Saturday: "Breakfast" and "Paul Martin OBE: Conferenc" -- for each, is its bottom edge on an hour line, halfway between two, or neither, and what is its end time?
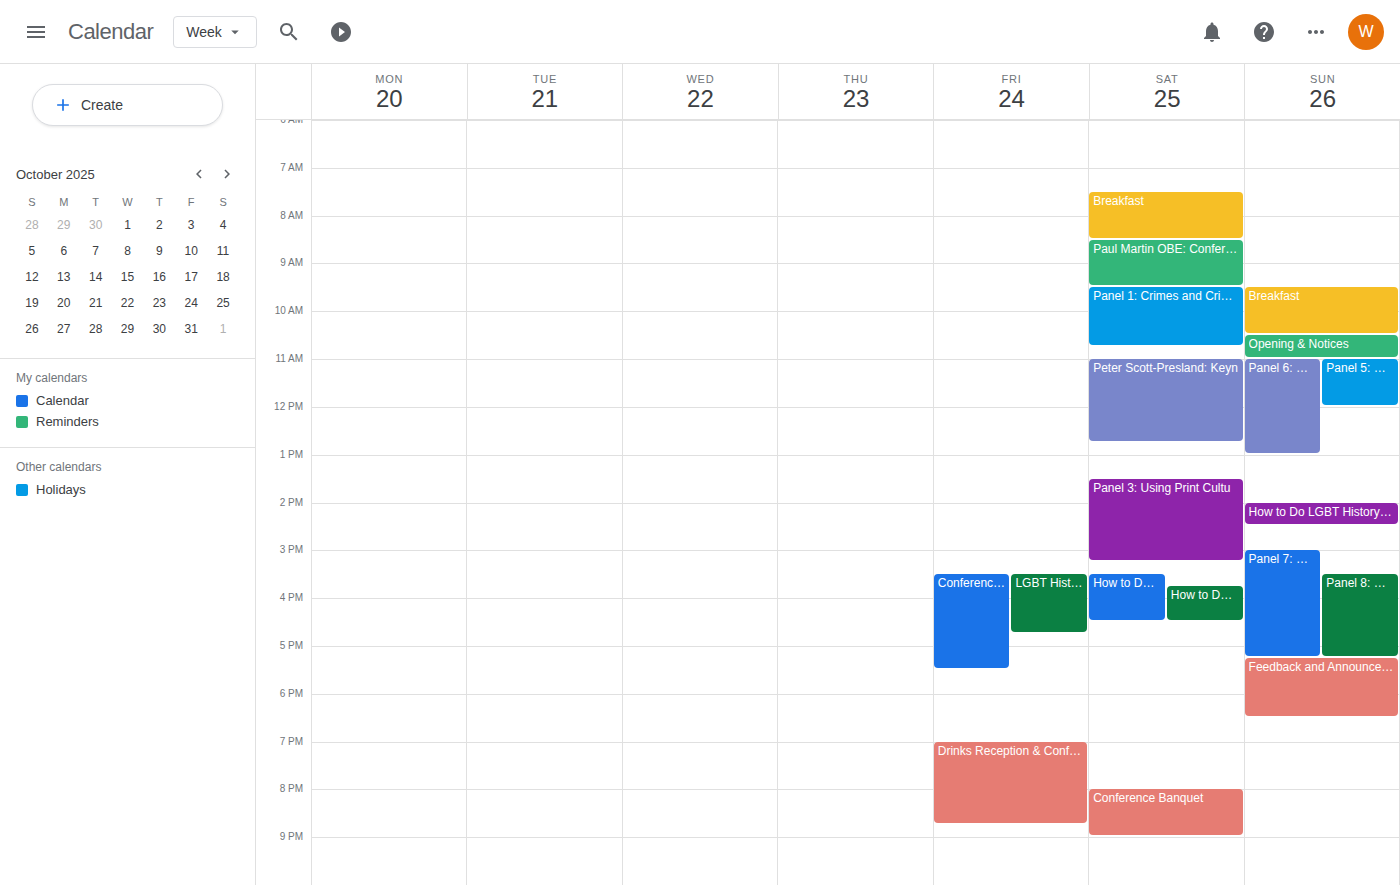
"Breakfast": 8:30 AM, halfway between the 8 AM and 9 AM lines. "Paul Martin OBE: Conferenc": 9:30 AM, halfway between the 9 AM and 10 AM lines.